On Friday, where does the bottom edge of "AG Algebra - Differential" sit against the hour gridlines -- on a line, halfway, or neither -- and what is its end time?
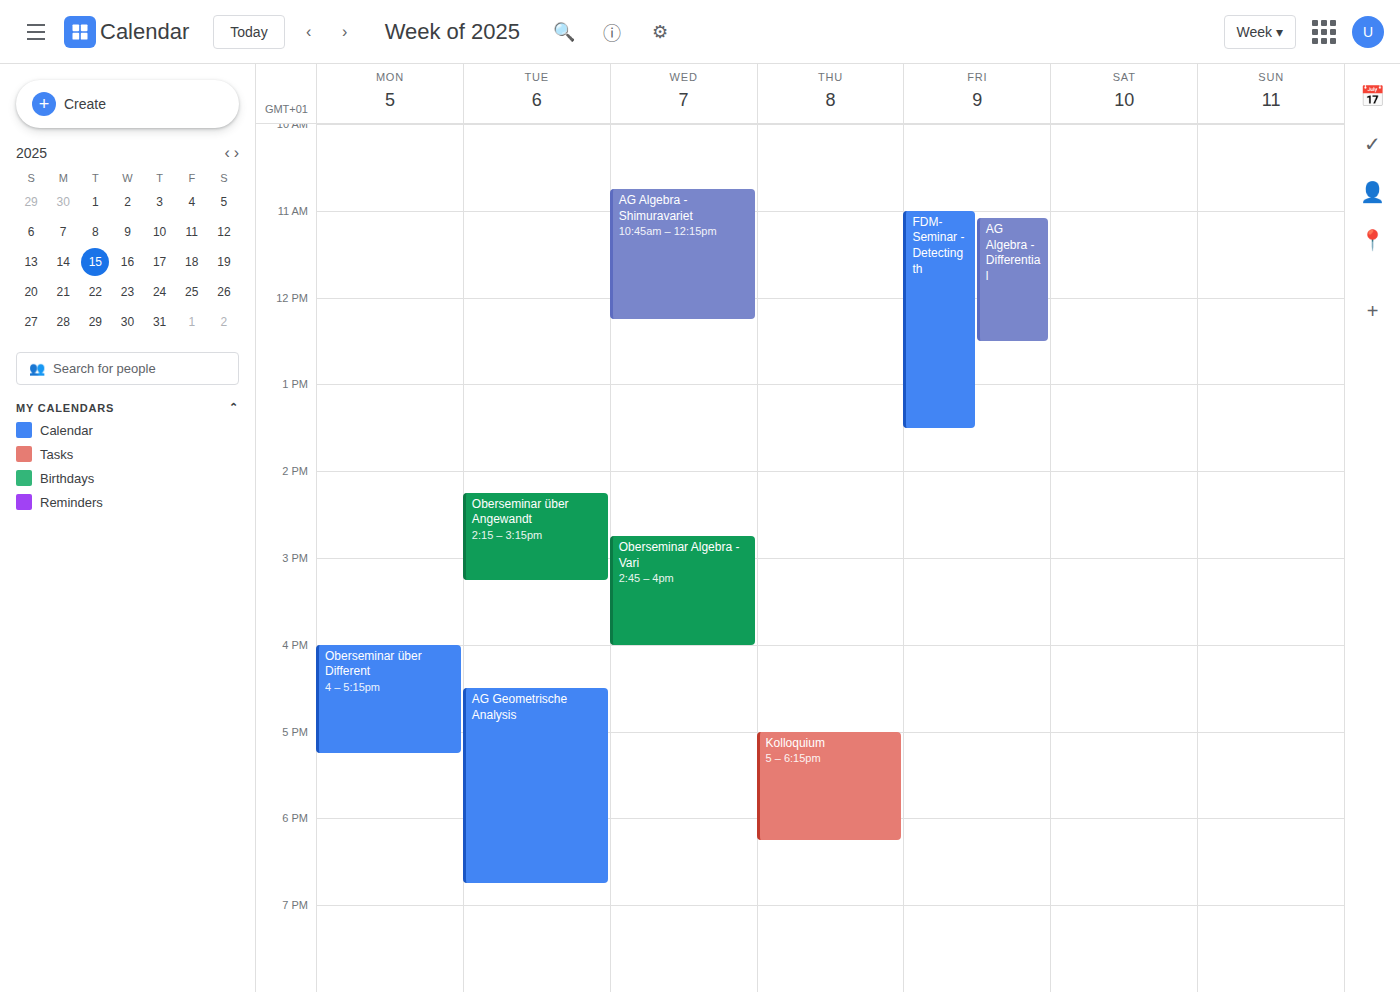
12:30 PM -- halfway between the 12 PM and 1 PM lines.